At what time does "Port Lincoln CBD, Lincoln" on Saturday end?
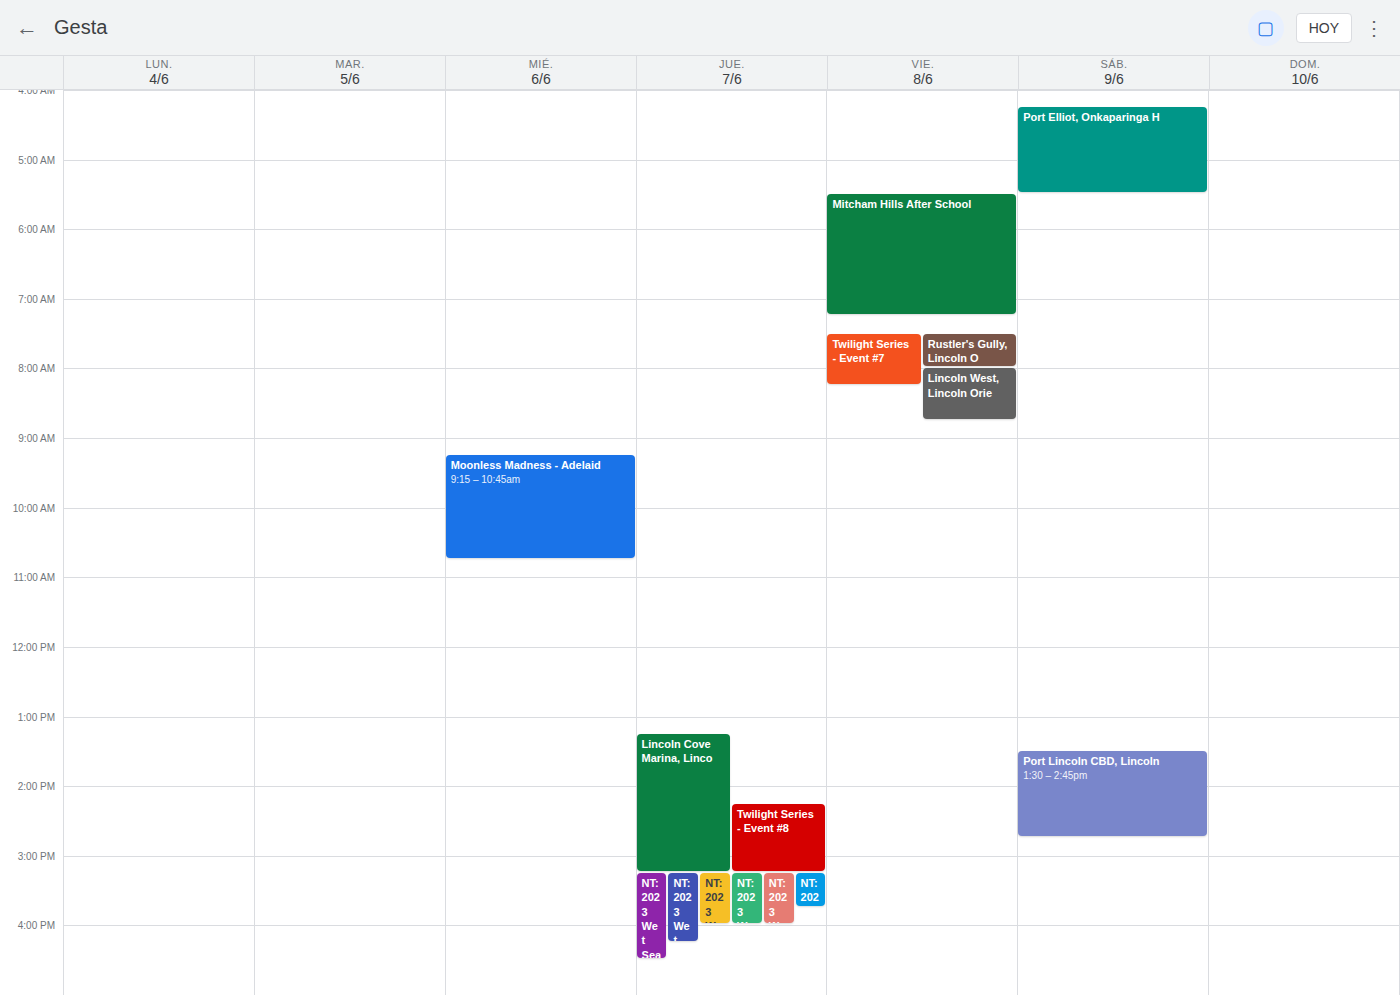
2:45 PM